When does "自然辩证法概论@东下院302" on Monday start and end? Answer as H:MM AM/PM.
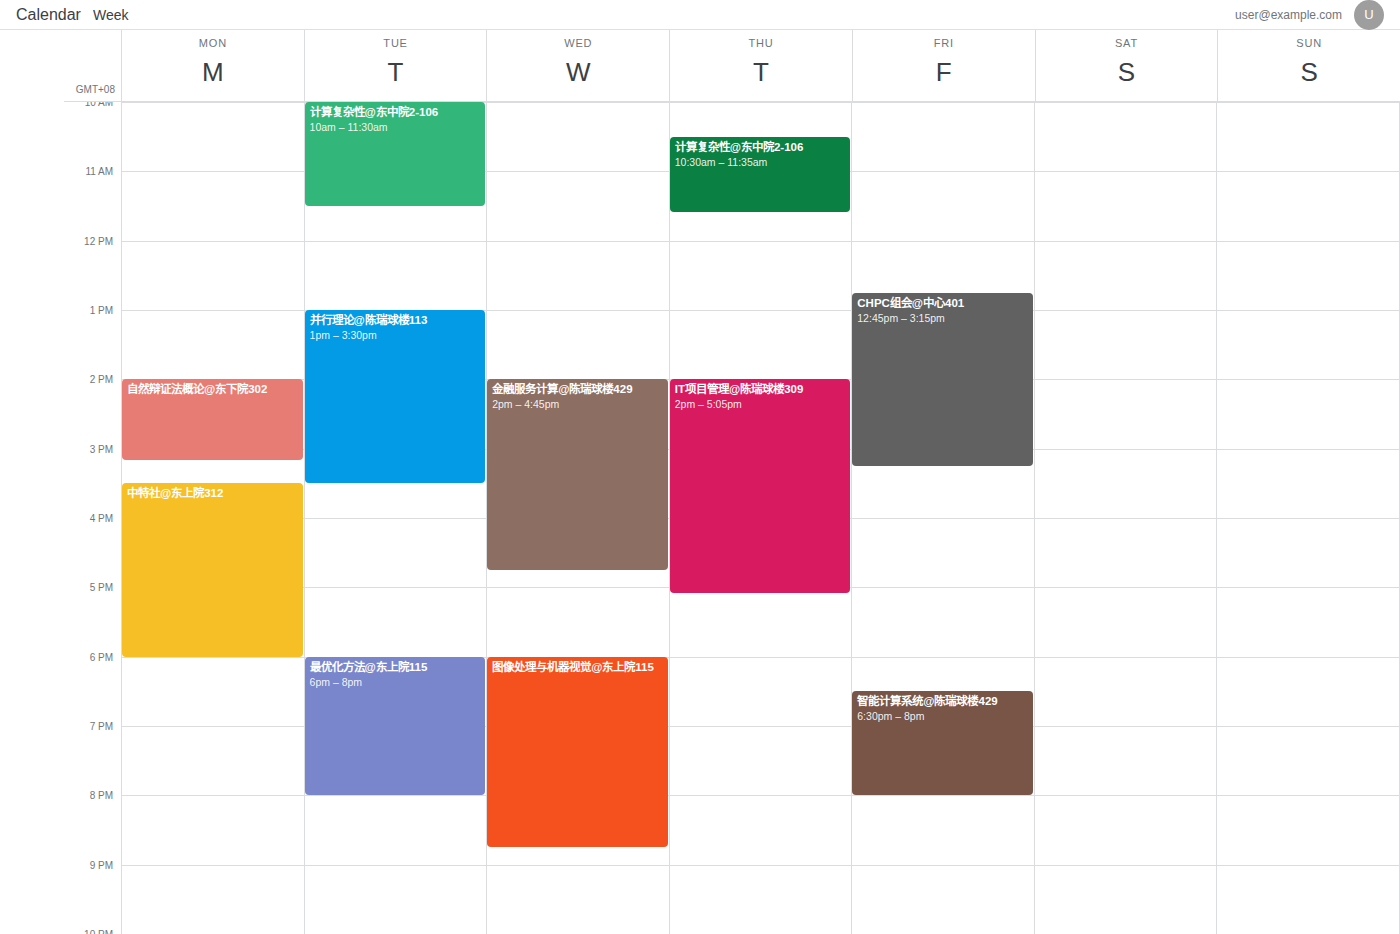
2:00 PM to 3:10 PM